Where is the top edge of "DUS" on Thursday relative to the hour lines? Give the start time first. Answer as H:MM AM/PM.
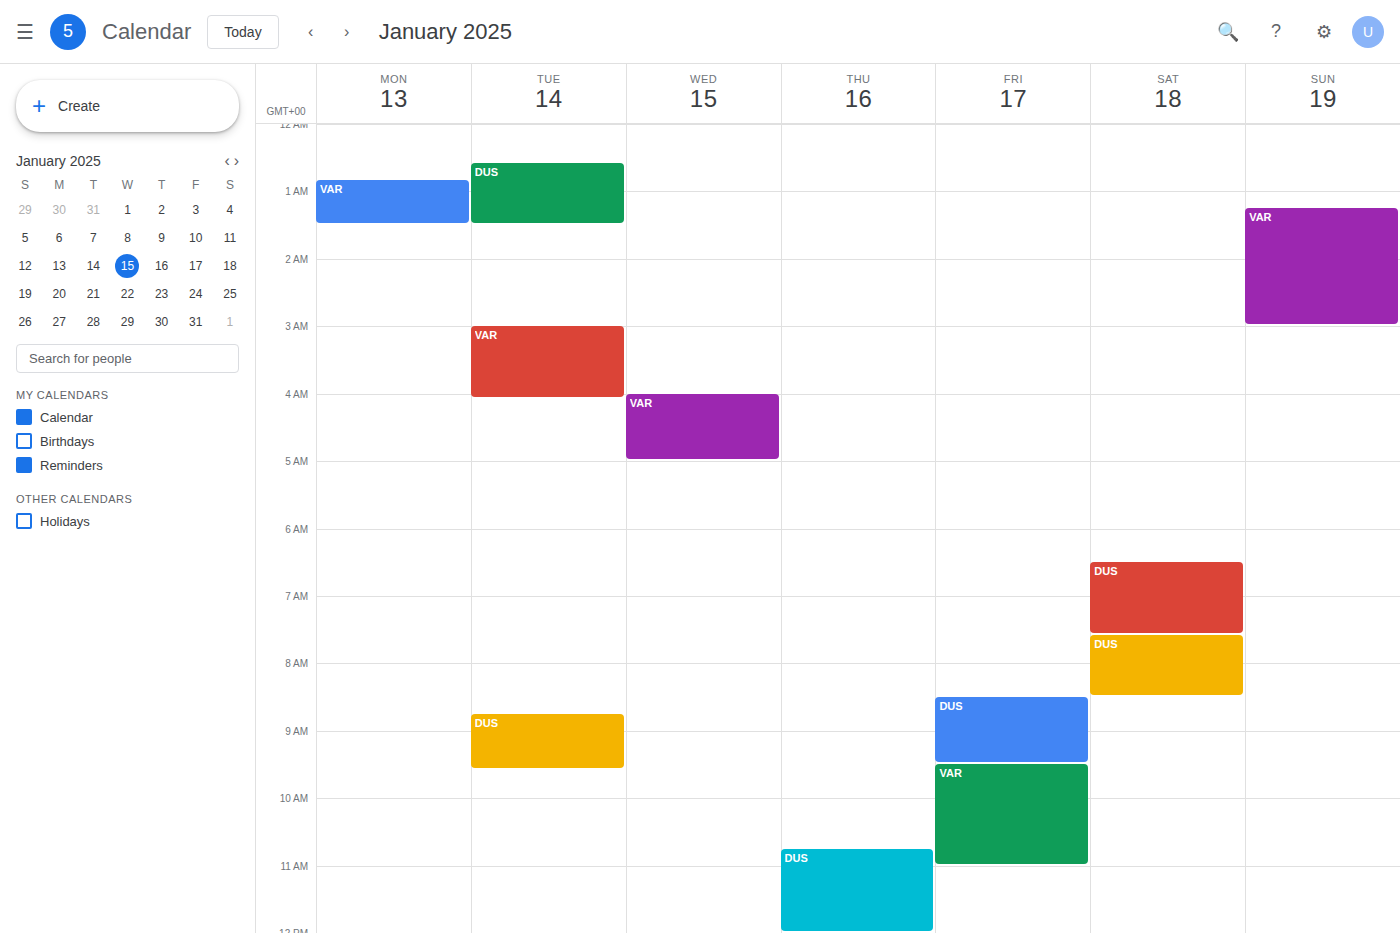
10:45 AM -- neither: three quarters of the way from the 10 AM line to the 11 AM line.